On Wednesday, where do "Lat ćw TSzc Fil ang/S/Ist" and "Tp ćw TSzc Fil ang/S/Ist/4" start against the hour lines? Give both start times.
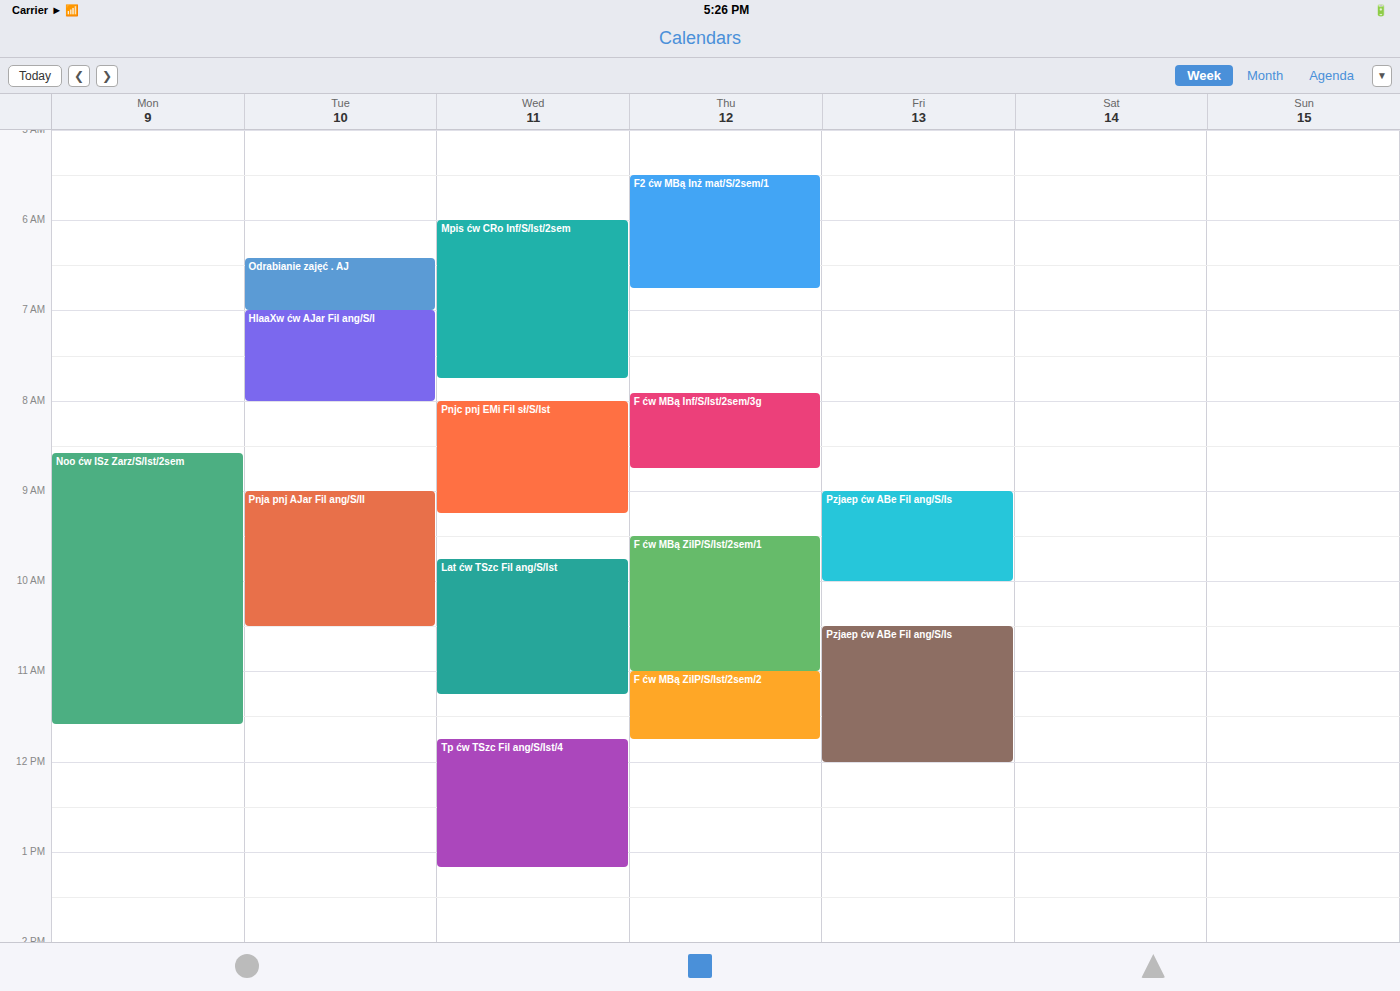
"Lat ćw TSzc Fil ang/S/Ist": 9:45 AM, neither: three quarters of the way from the 9 AM line to the 10 AM line. "Tp ćw TSzc Fil ang/S/Ist/4": 11:45 AM, neither: three quarters of the way from the 11 AM line to the 12 PM line.